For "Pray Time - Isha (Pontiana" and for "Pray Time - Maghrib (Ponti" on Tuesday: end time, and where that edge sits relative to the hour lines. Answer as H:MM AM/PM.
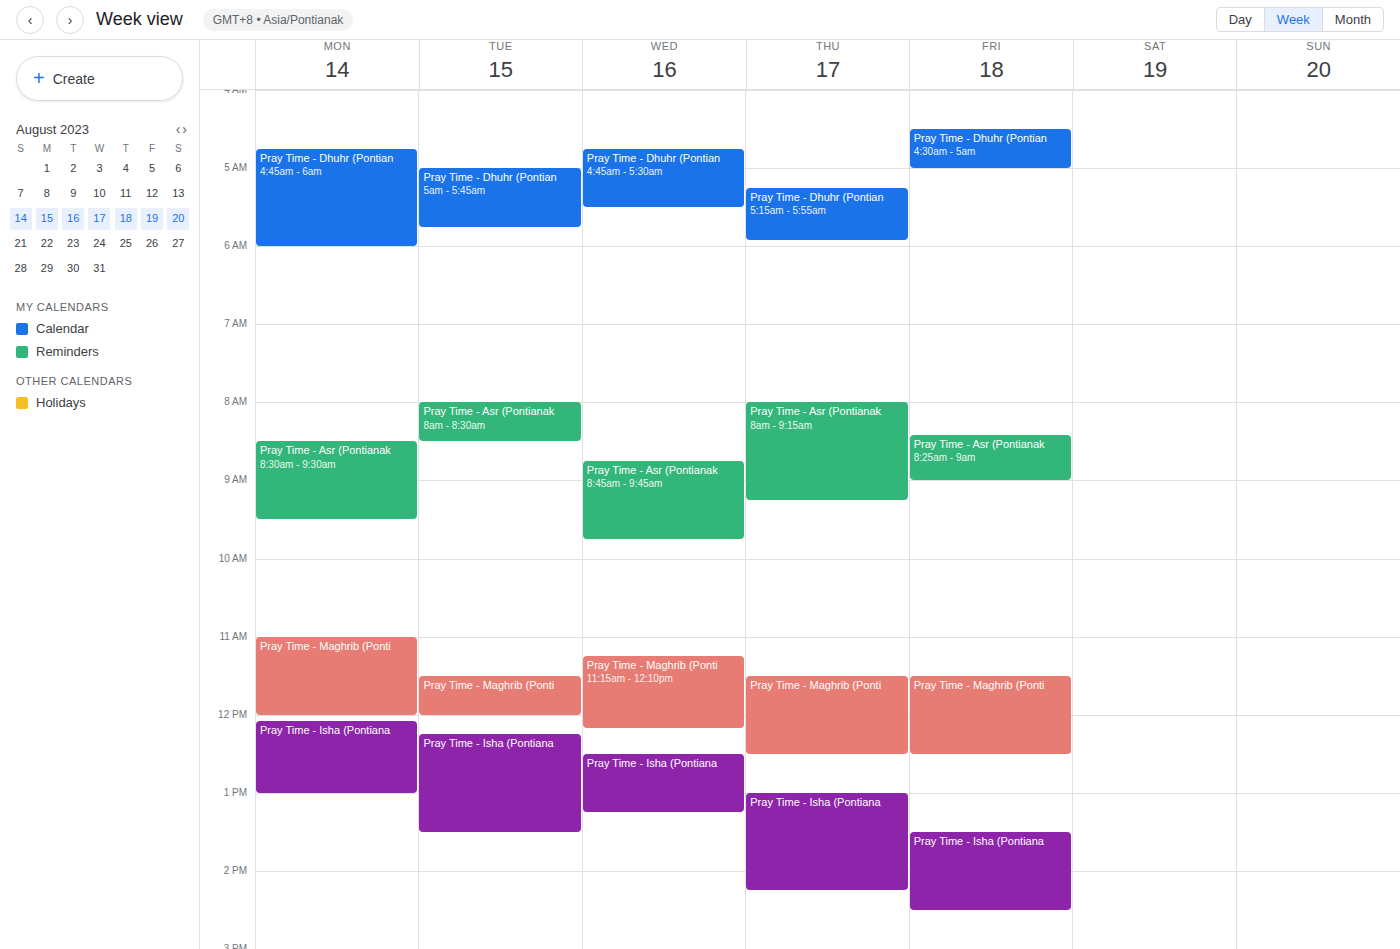
"Pray Time - Isha (Pontiana": 1:30 PM, halfway between the 1 PM and 2 PM lines. "Pray Time - Maghrib (Ponti": 12:00 PM, exactly on the 12 PM line.